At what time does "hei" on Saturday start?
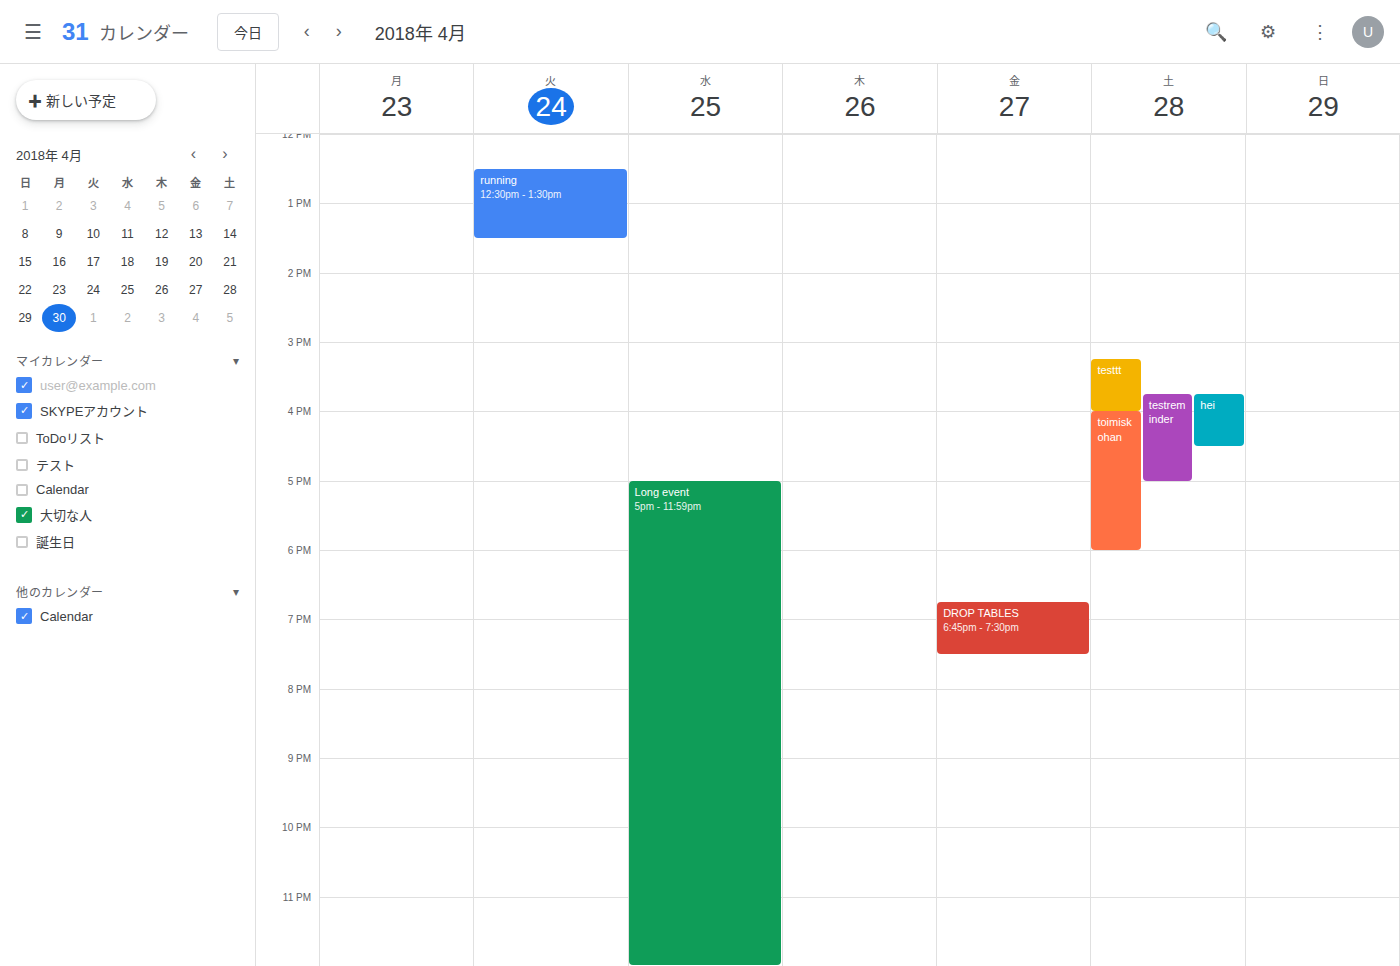
15:45